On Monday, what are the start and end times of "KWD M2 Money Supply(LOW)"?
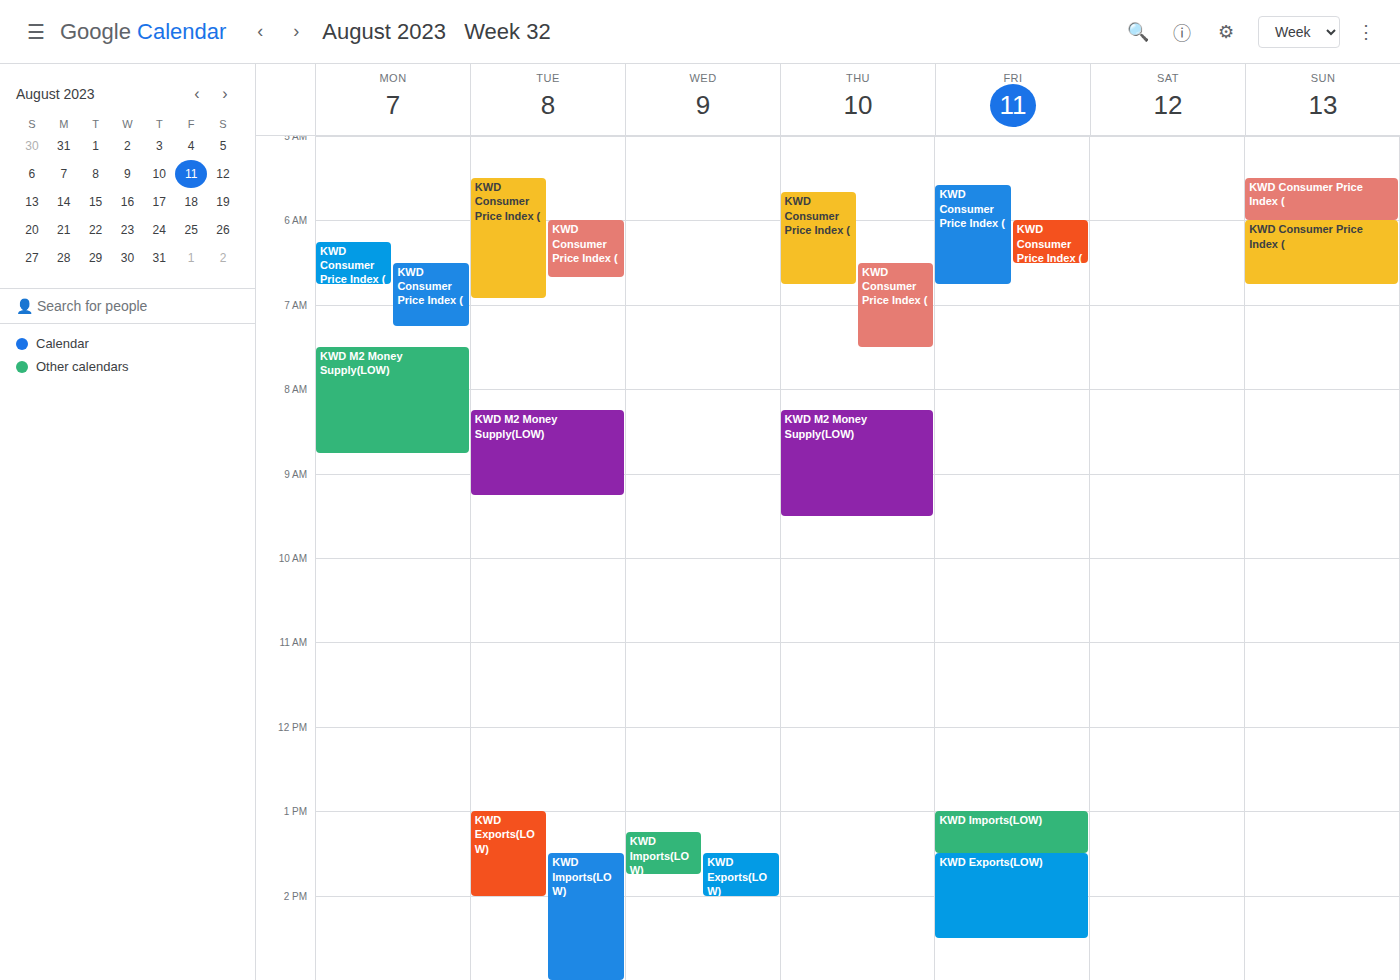
7:30 AM to 8:45 AM